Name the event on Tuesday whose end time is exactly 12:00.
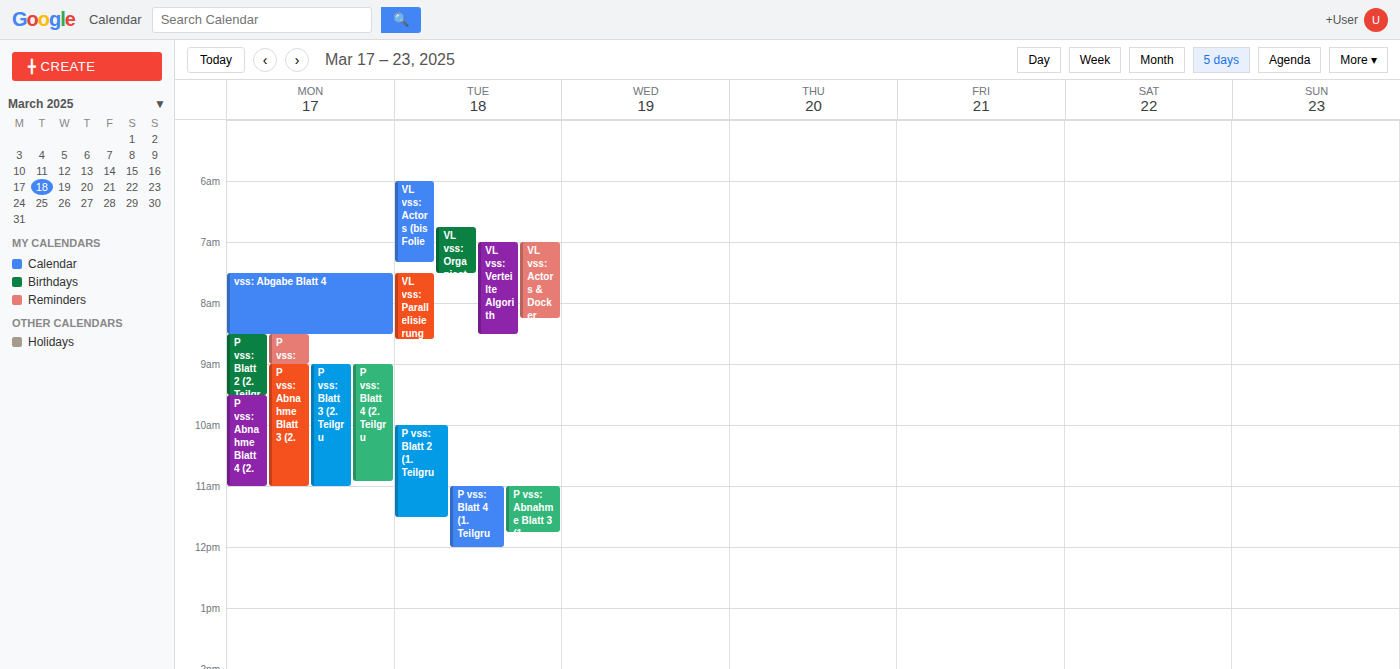
"P vss: Blatt 4 (1. Teilgru"